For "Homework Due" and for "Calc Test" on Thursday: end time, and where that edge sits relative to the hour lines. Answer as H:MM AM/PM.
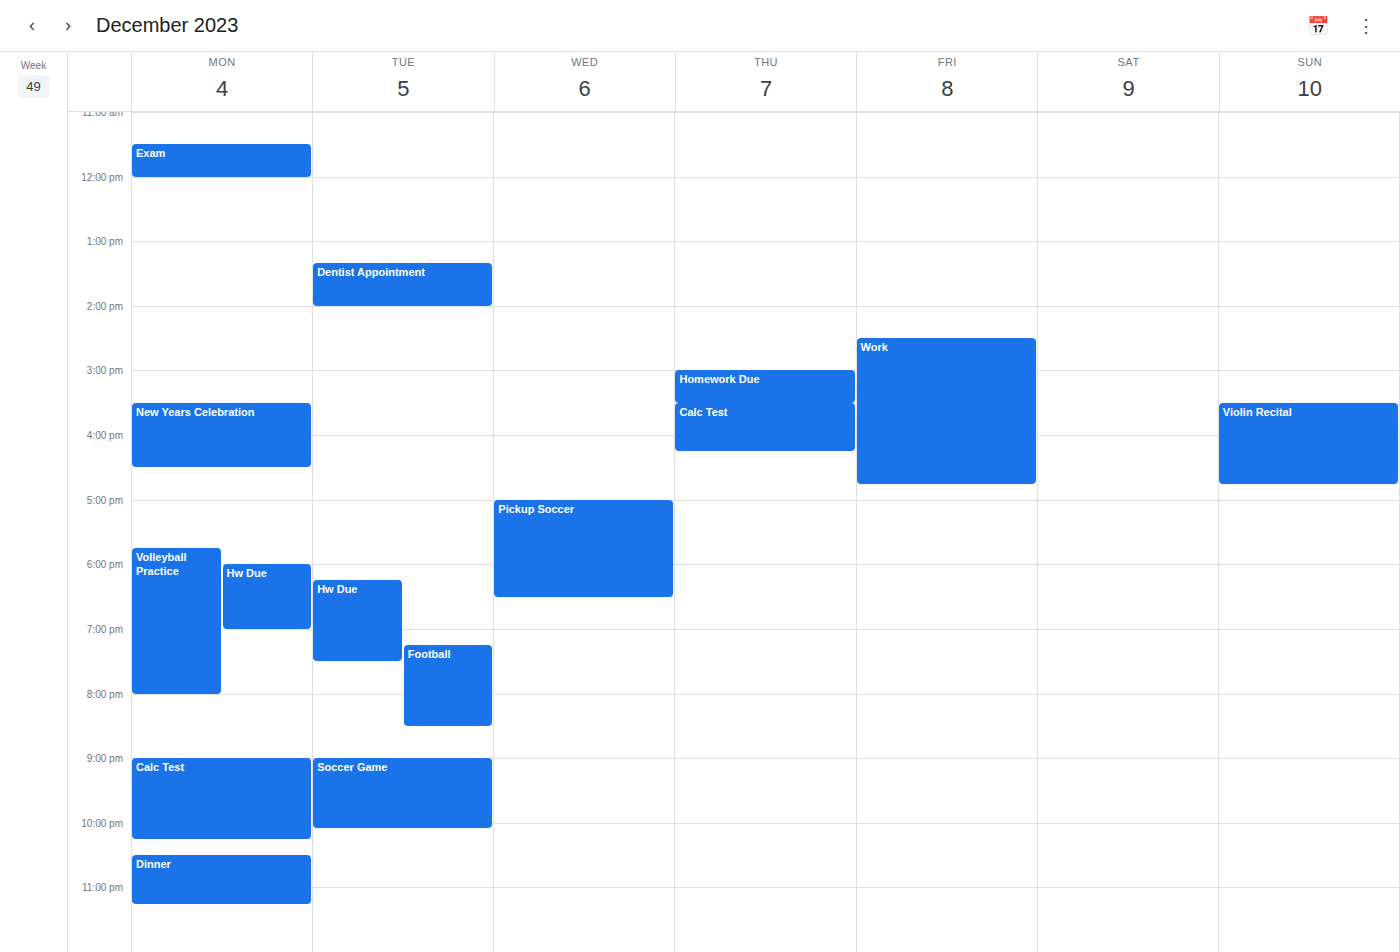
"Homework Due": 3:30 PM, halfway between the 3 PM and 4 PM lines. "Calc Test": 4:15 PM, neither: a quarter of the way from the 4 PM line to the 5 PM line.